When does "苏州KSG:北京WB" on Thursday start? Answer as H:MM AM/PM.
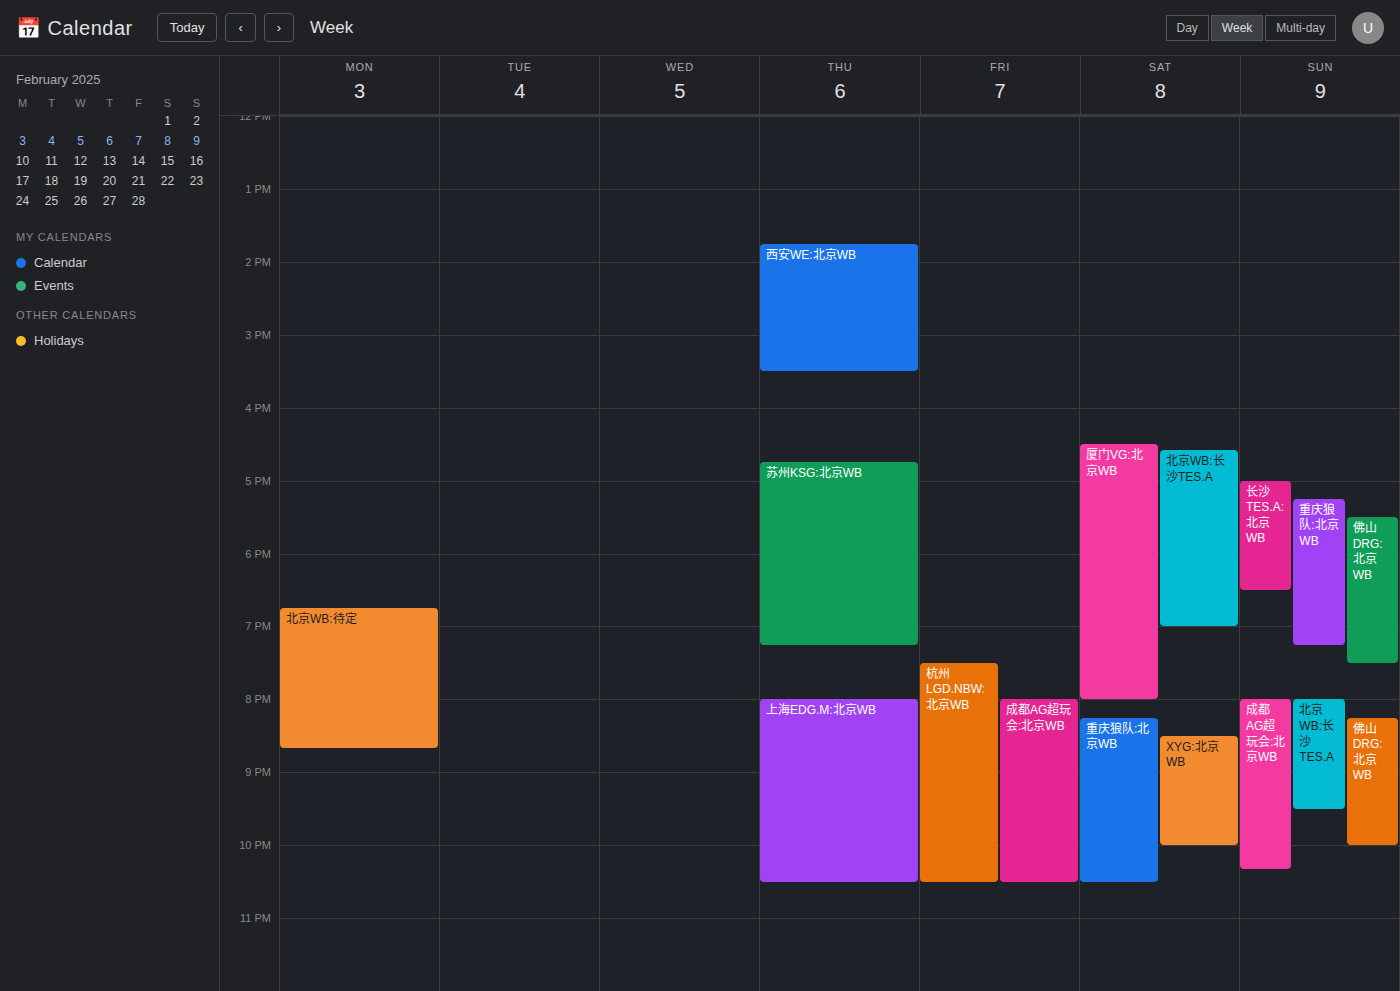
4:45 PM